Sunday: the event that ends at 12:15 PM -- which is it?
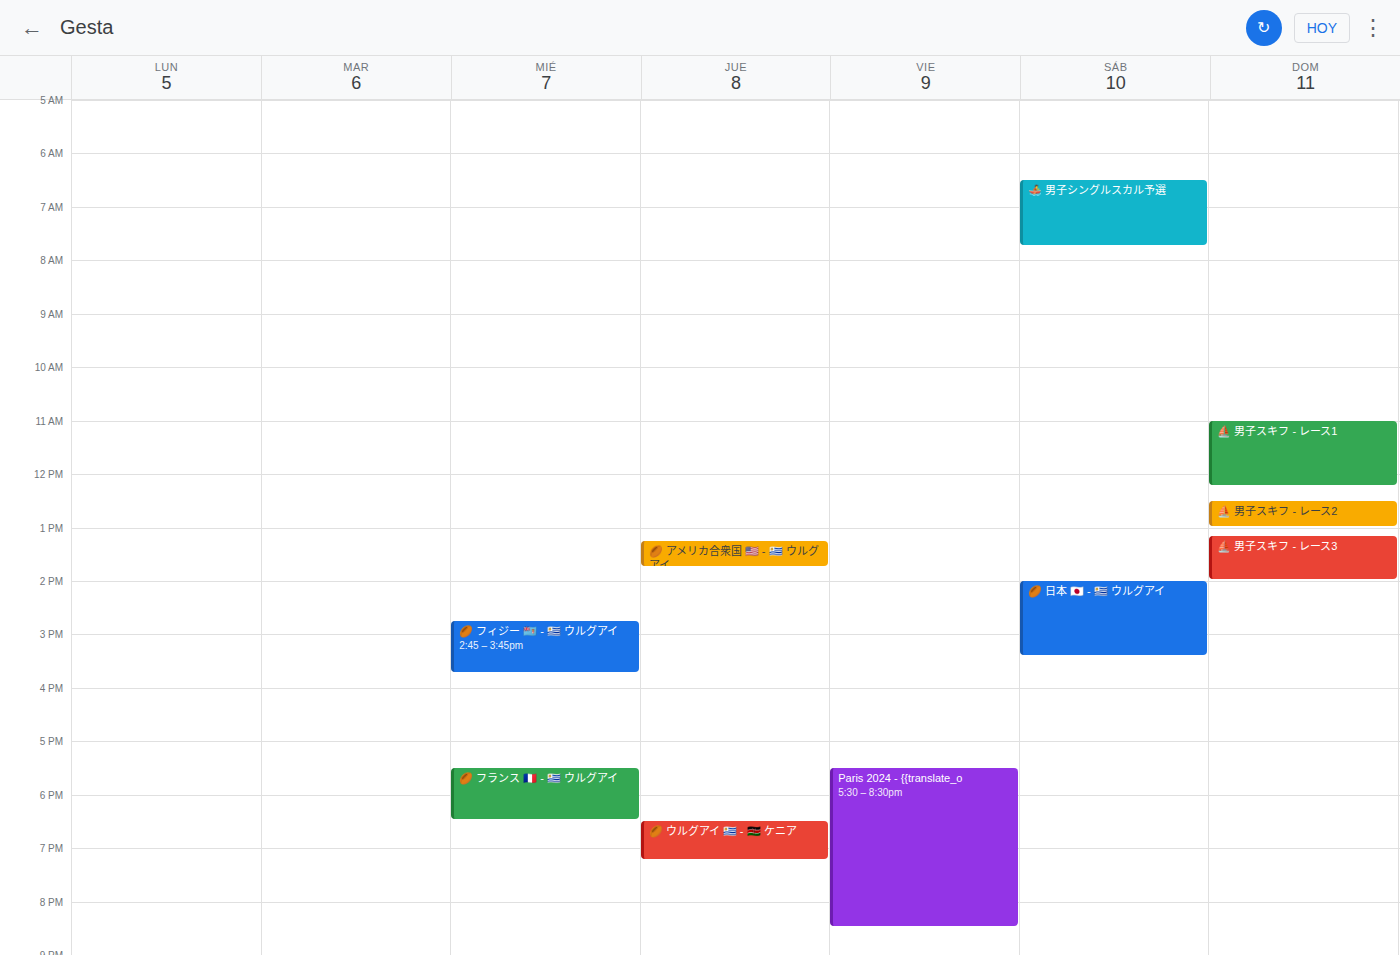
"⛵ 男子スキフ - レース1"